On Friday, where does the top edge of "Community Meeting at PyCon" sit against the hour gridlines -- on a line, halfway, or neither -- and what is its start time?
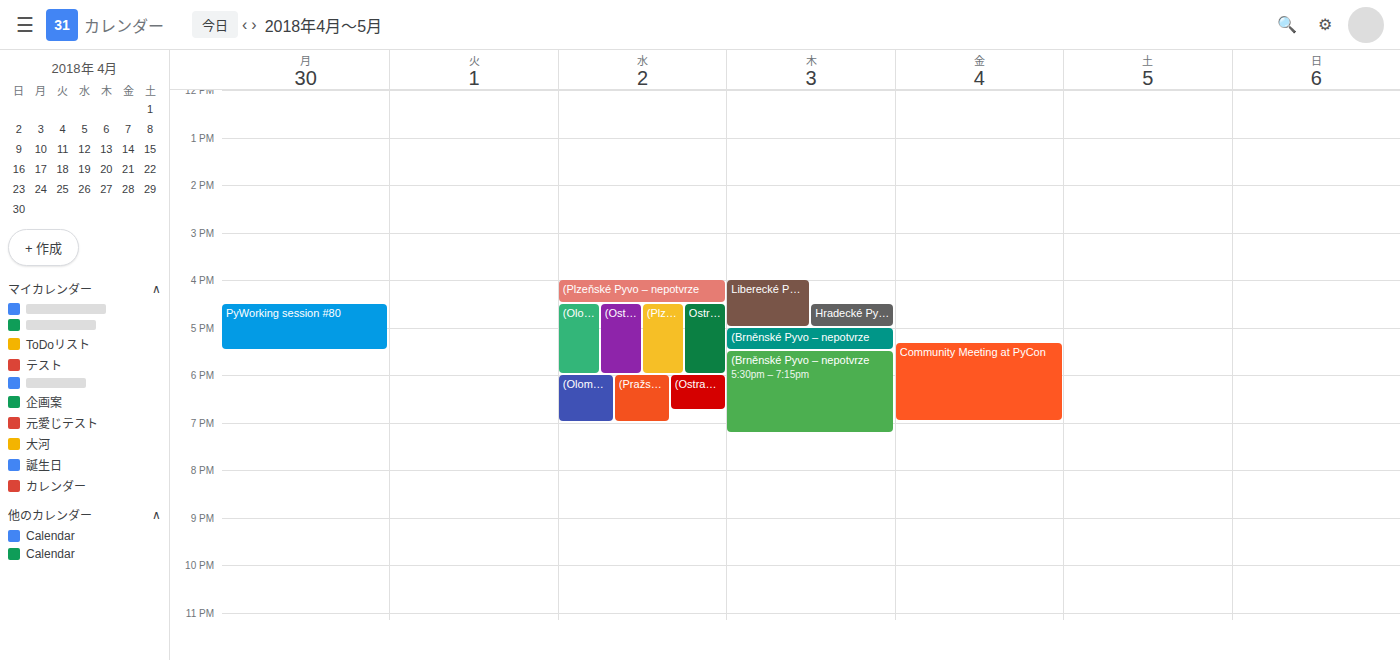
5:20 PM -- neither: 20 minutes below the 5 PM line and 40 minutes above the 6 PM line.